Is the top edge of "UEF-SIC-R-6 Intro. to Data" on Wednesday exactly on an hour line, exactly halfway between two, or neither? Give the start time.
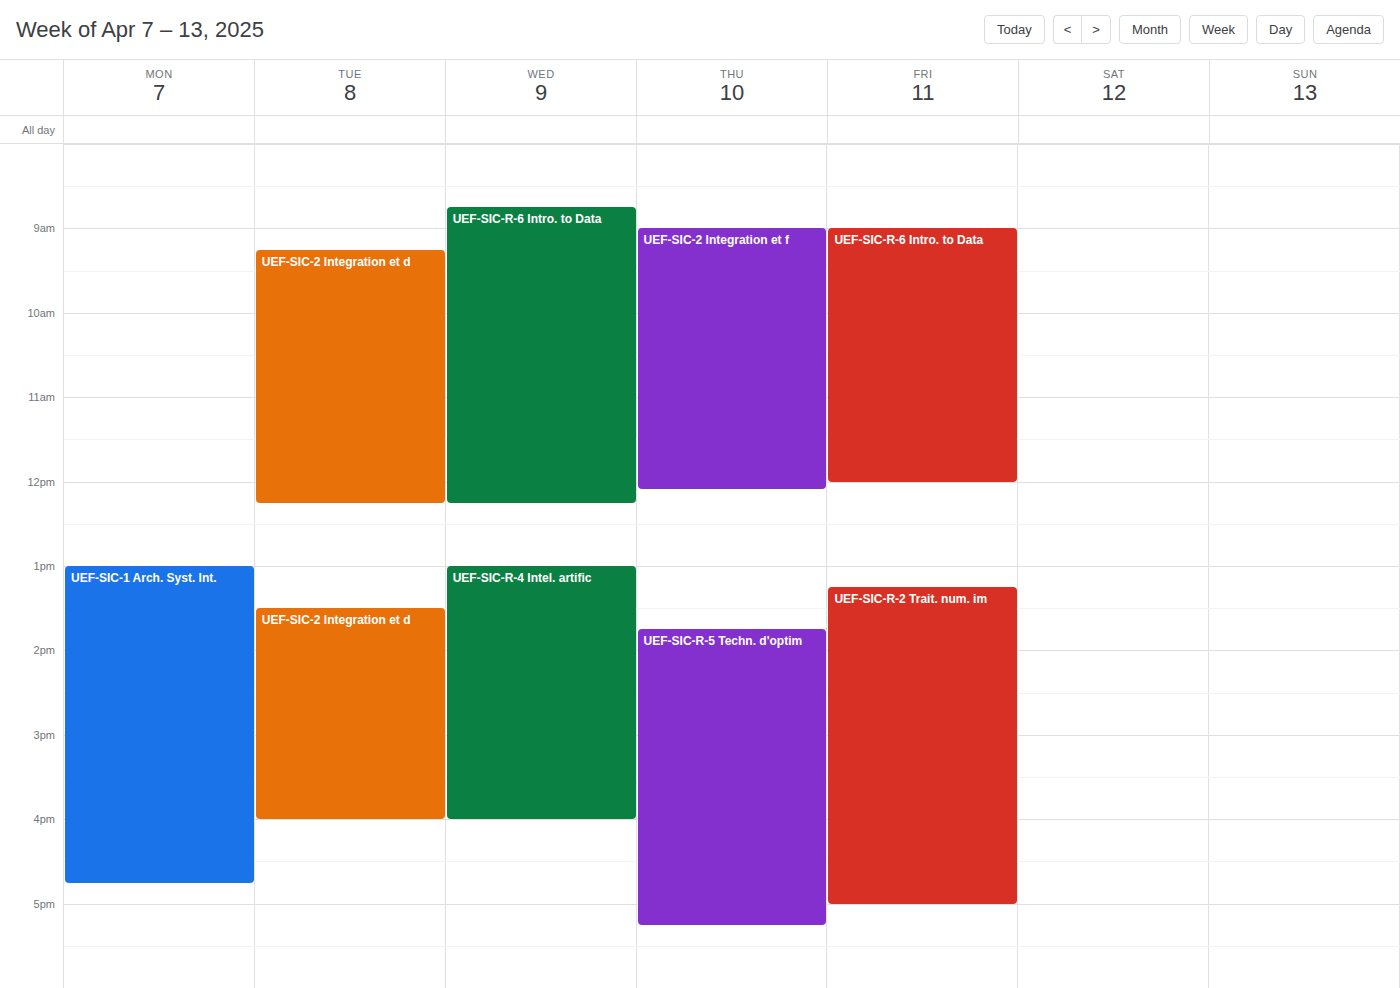
8:45 AM -- neither: three quarters of the way from the 8 AM line to the 9 AM line.